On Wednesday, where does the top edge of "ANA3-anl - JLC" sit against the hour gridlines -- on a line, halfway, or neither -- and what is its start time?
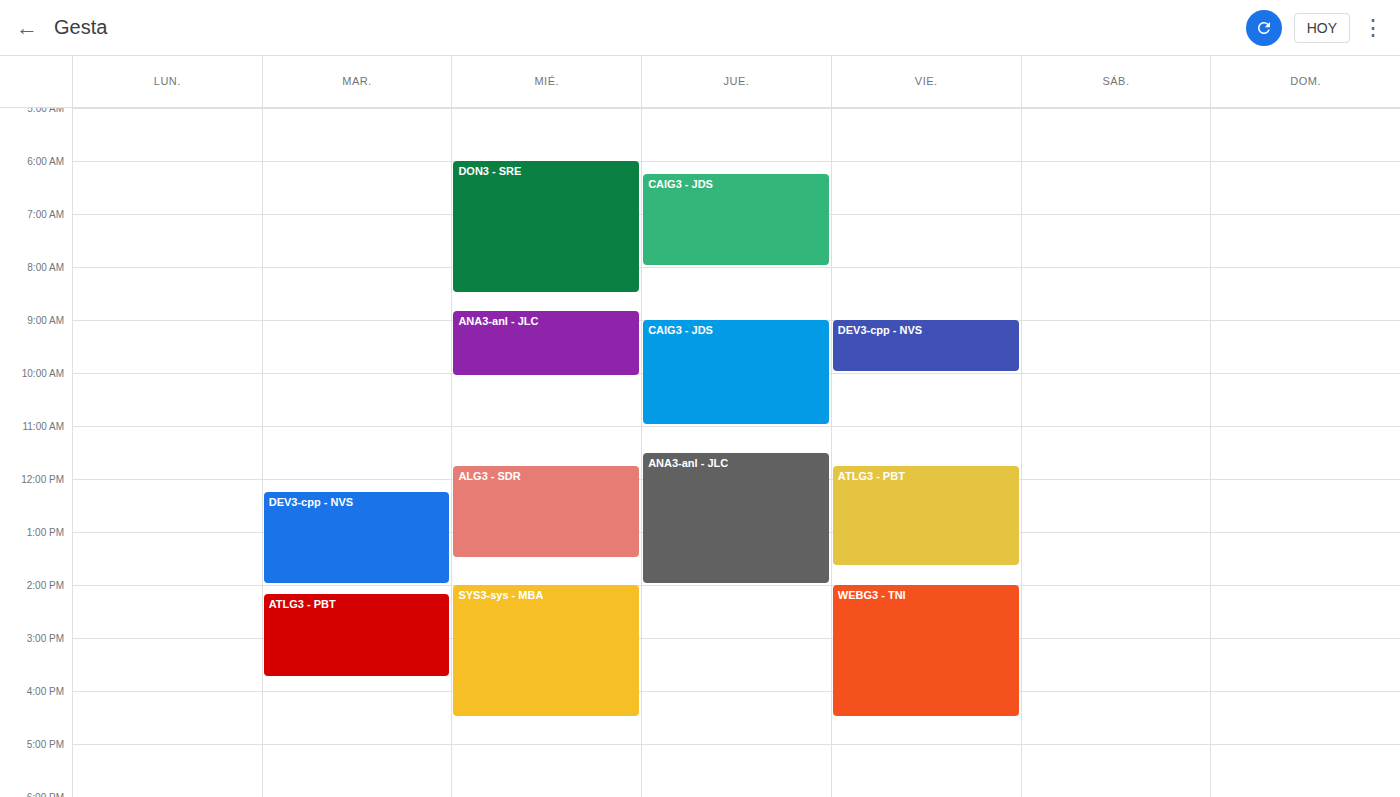
8:50 AM -- neither: 50 minutes below the 8 AM line and 10 minutes above the 9 AM line.